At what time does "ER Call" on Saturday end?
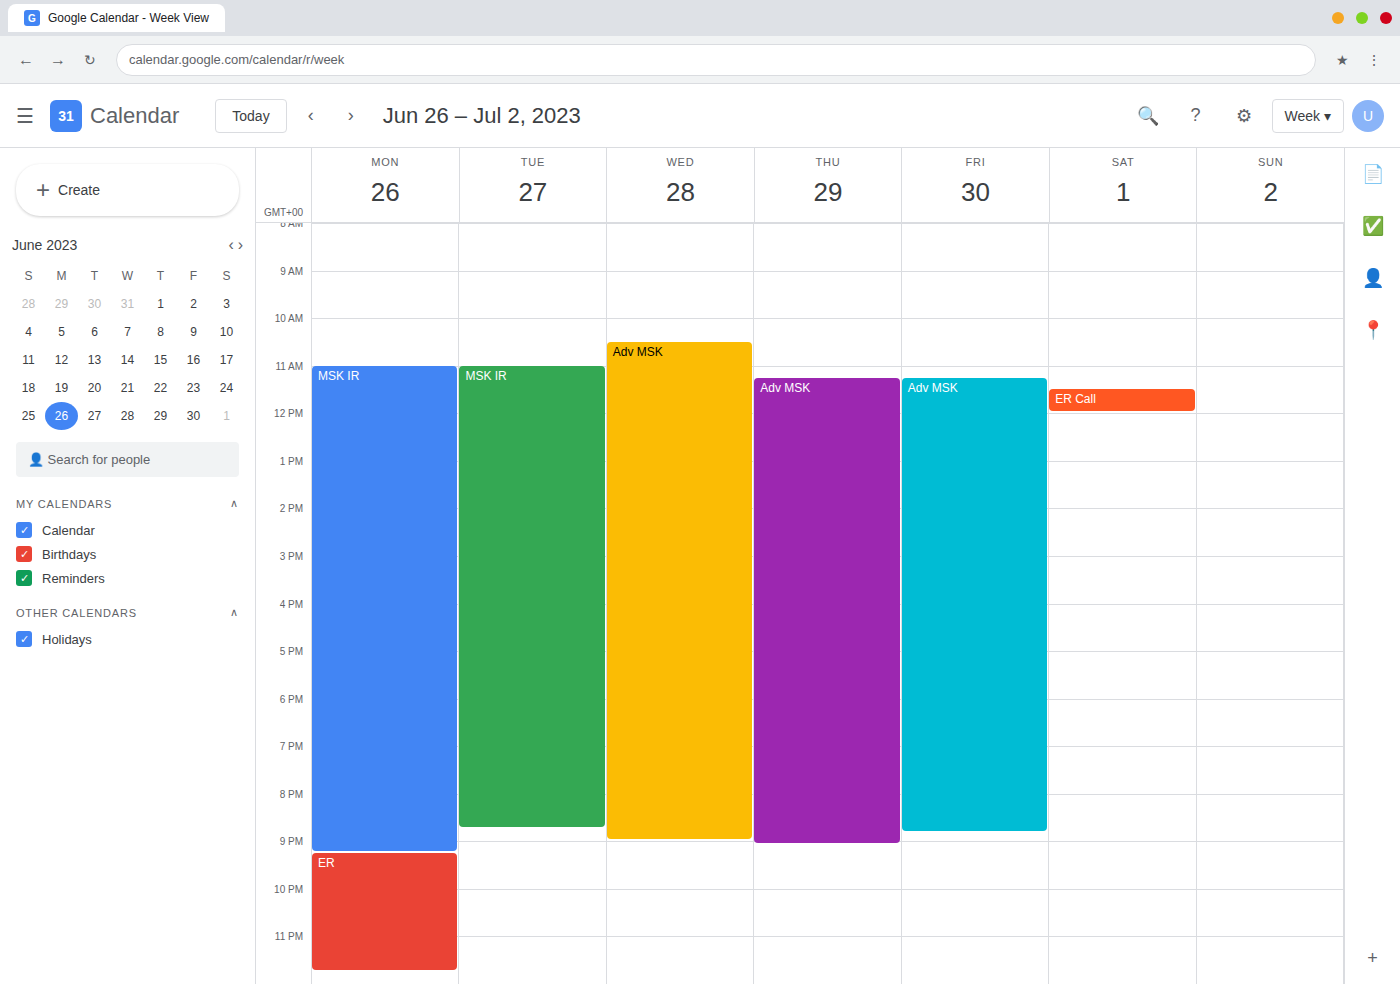
12:00 PM